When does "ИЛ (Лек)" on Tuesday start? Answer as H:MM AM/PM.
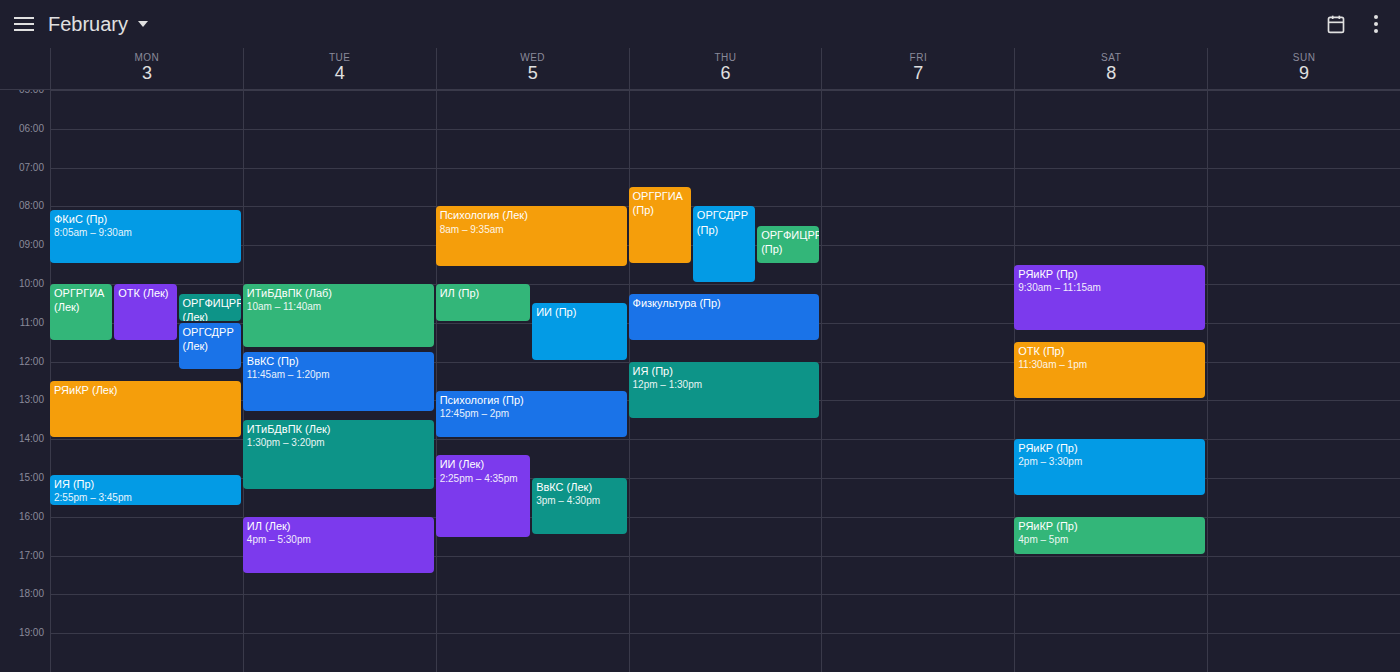
4:00 PM